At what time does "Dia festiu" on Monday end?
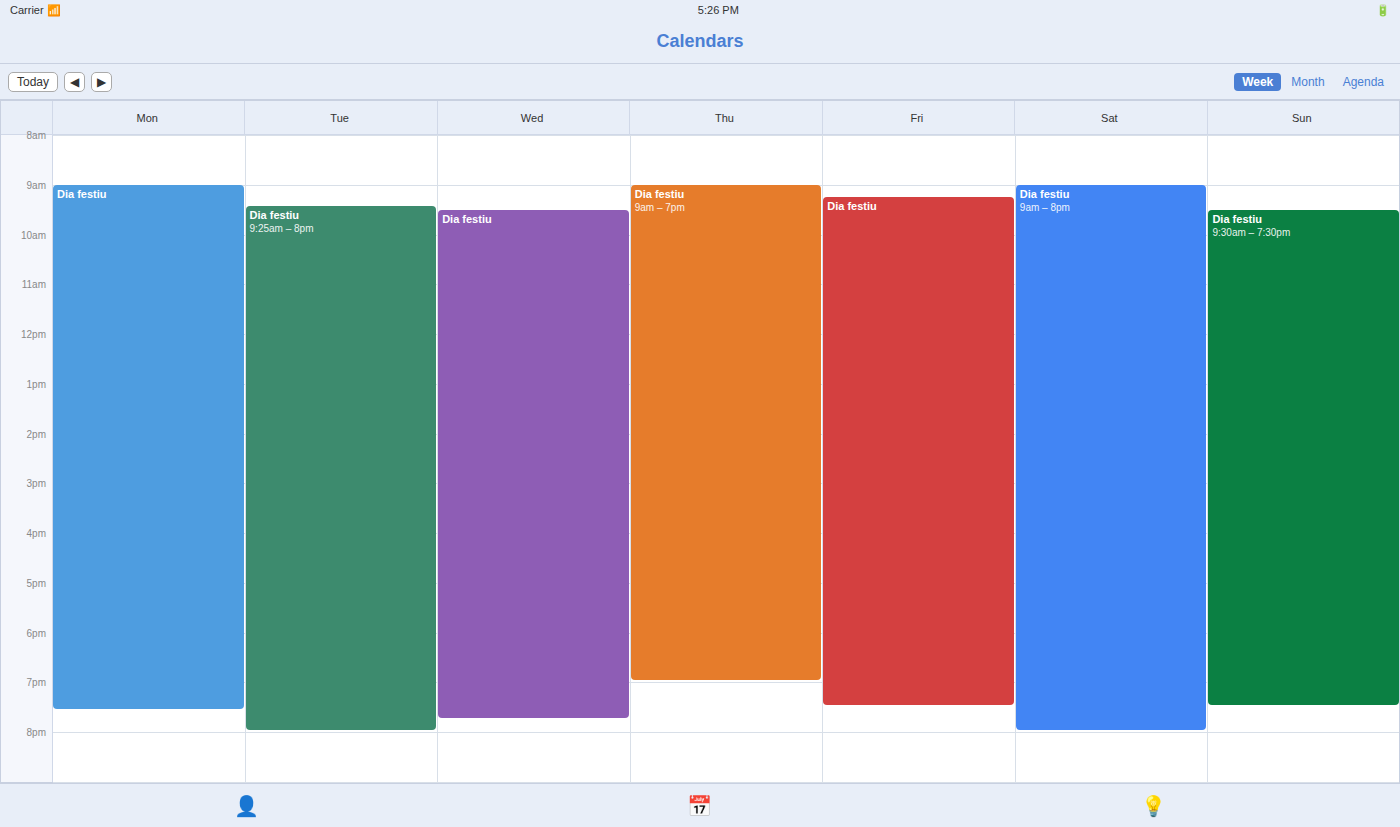
7:35 PM